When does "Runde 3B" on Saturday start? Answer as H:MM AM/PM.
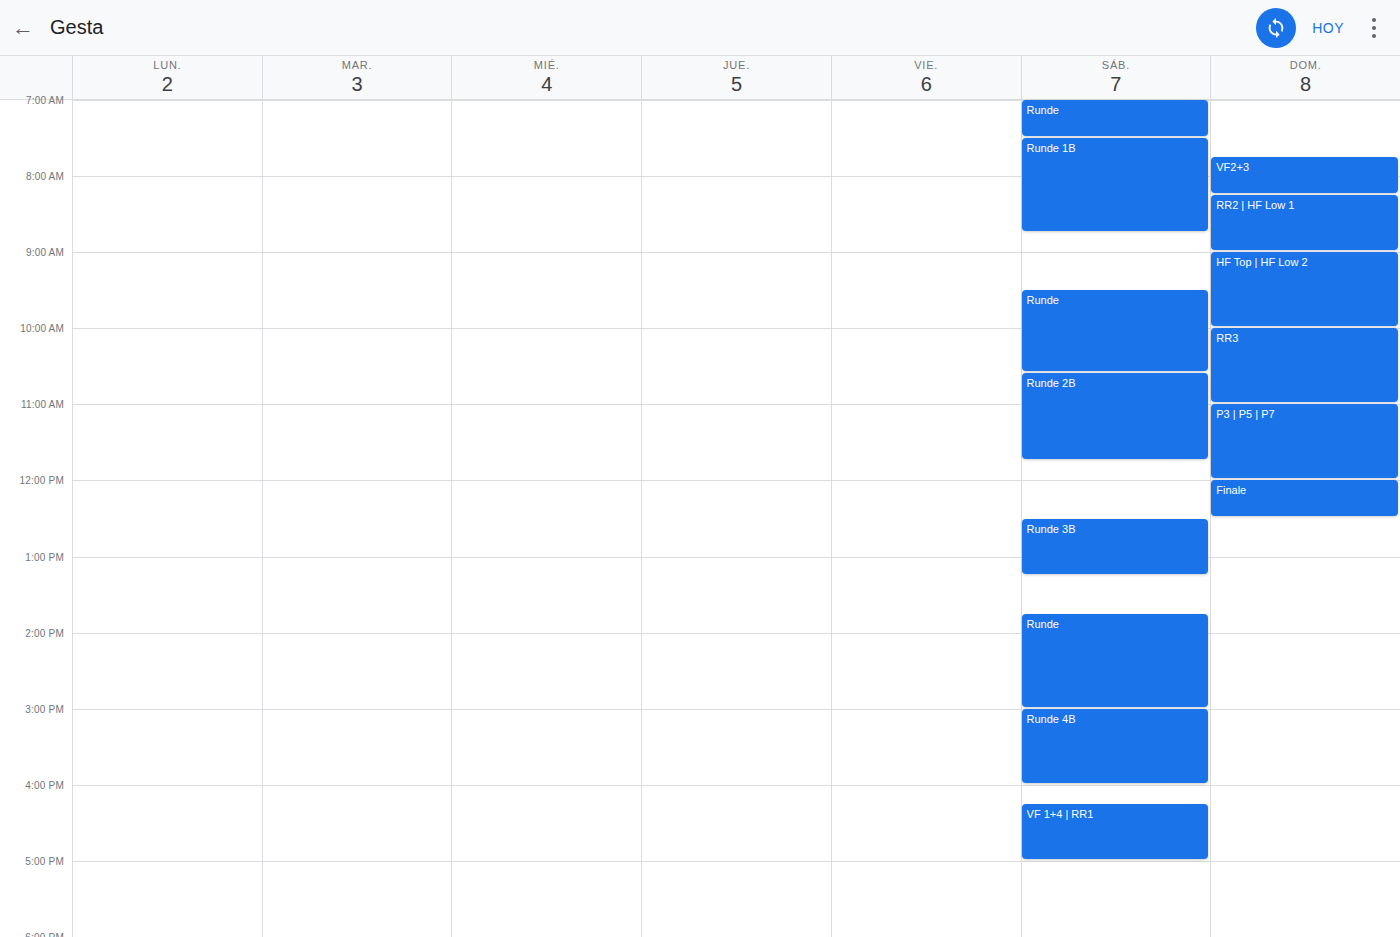
12:30 PM